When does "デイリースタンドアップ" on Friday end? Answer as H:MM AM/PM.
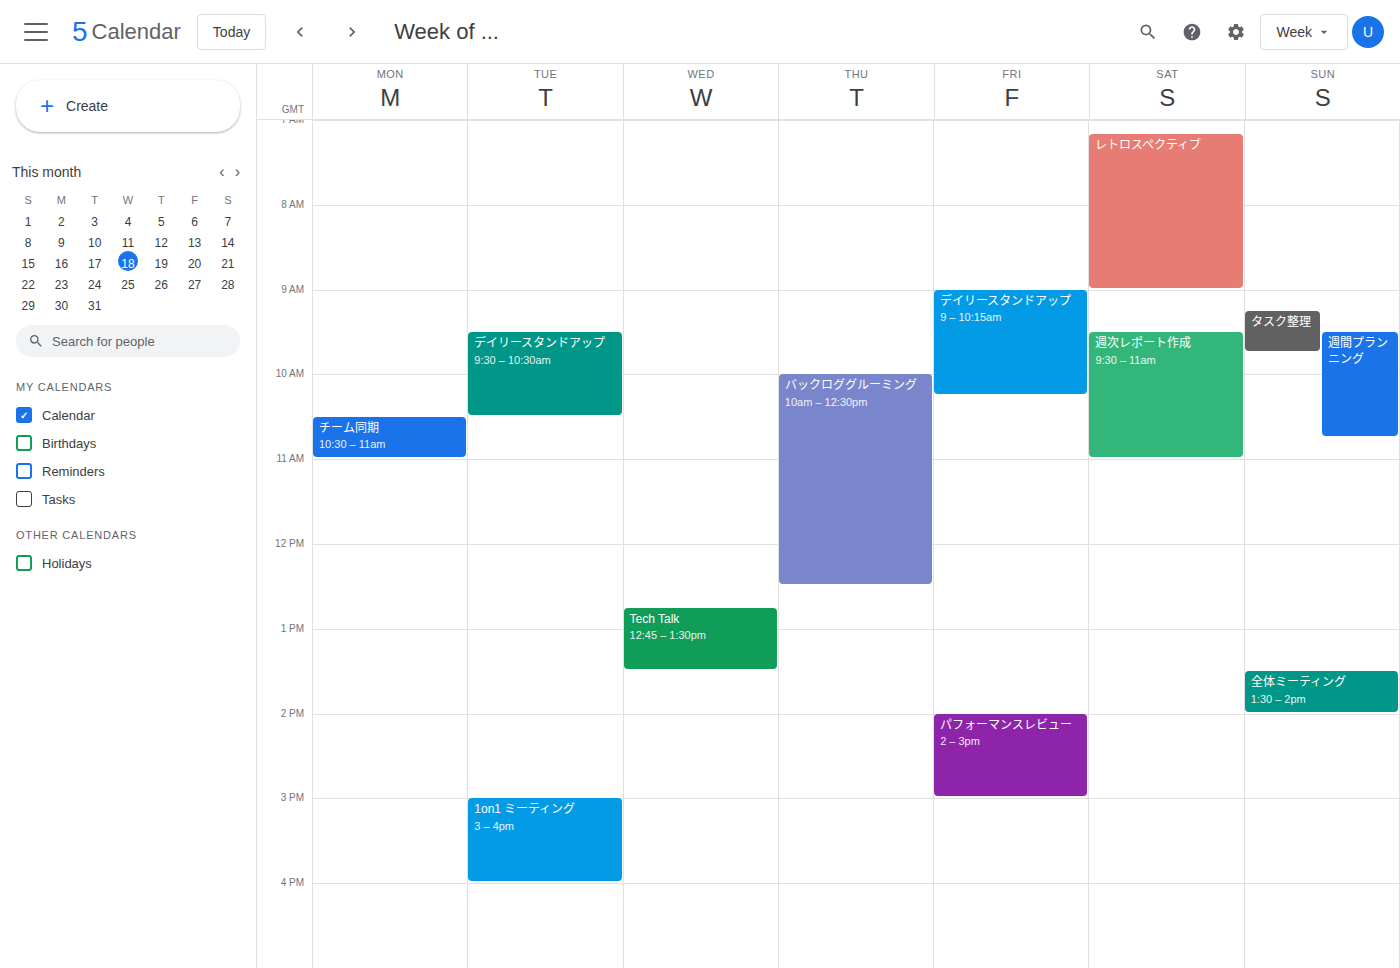
10:15 AM